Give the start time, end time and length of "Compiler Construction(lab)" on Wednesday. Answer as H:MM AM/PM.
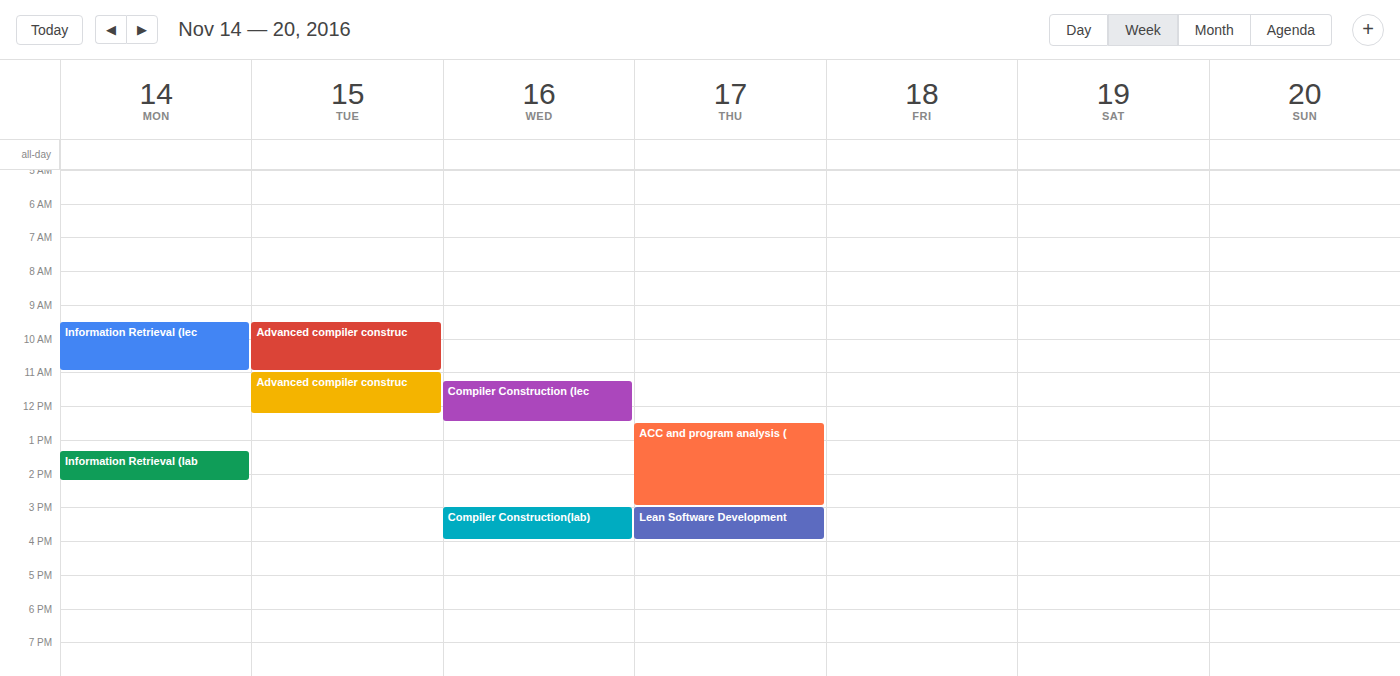
3:00 PM to 4:00 PM, 1 hour